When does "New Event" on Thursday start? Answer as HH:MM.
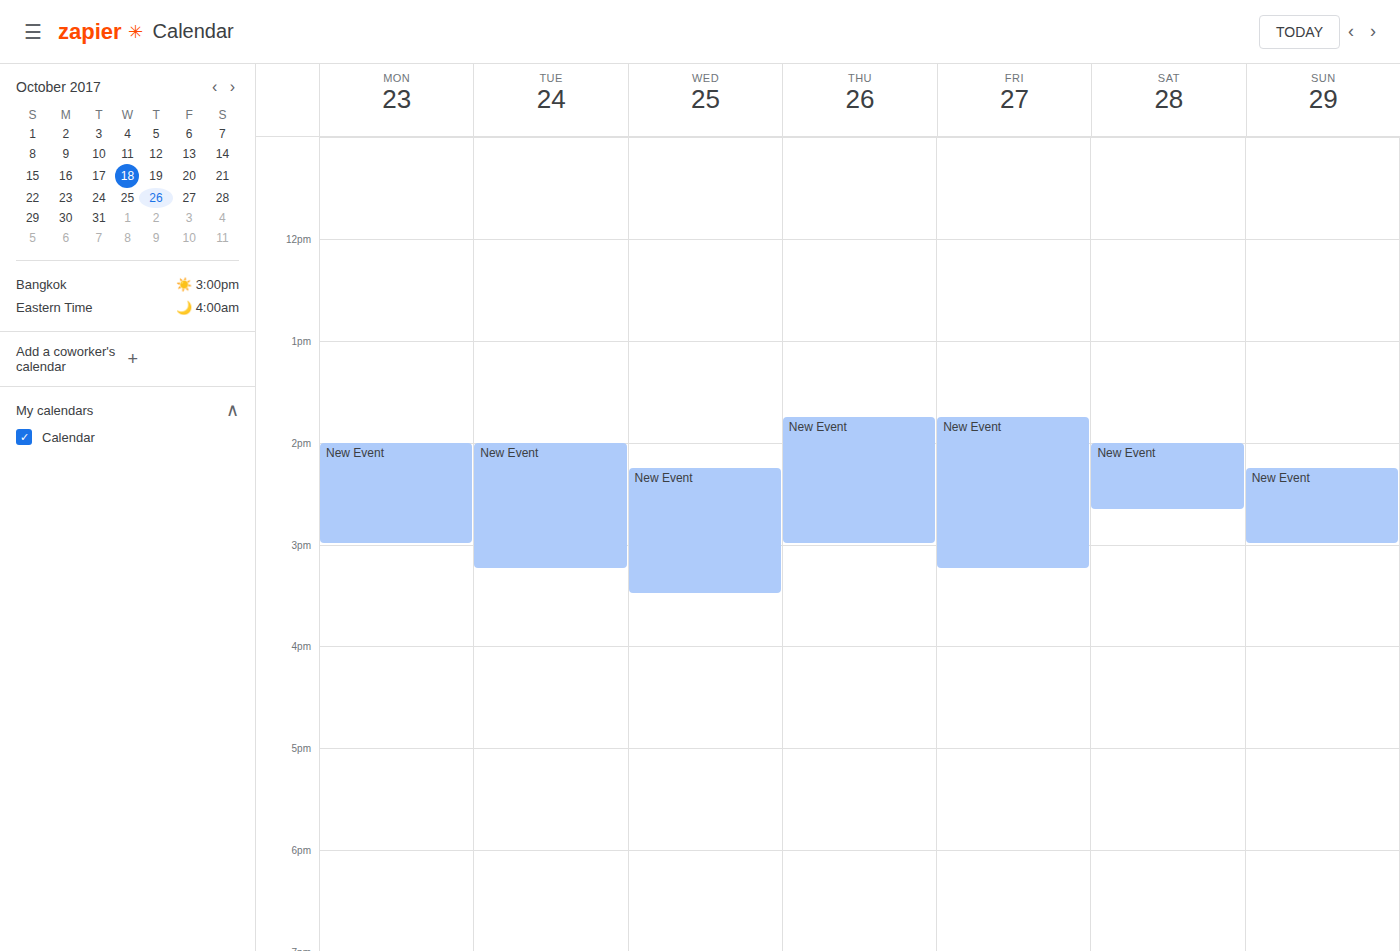
13:45